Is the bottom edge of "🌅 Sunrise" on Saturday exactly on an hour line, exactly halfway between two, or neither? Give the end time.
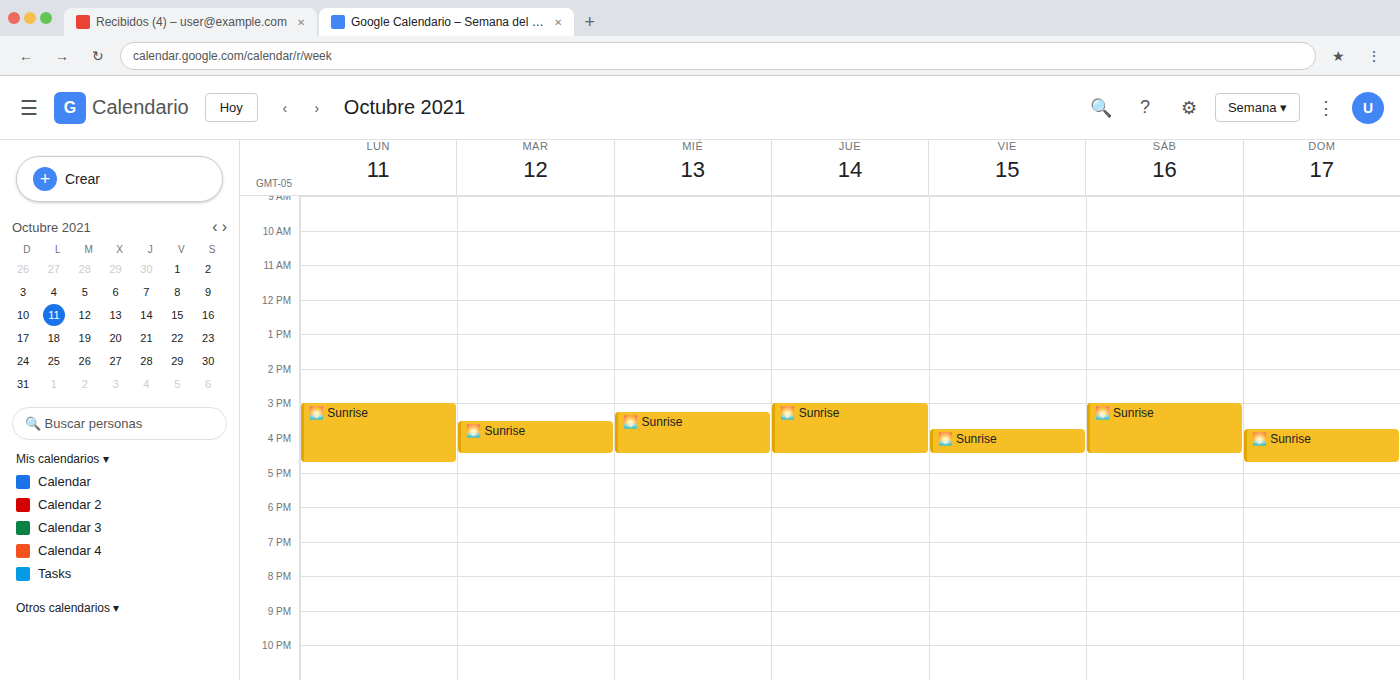
16:30 -- halfway between the 16:00 and 17:00 lines.